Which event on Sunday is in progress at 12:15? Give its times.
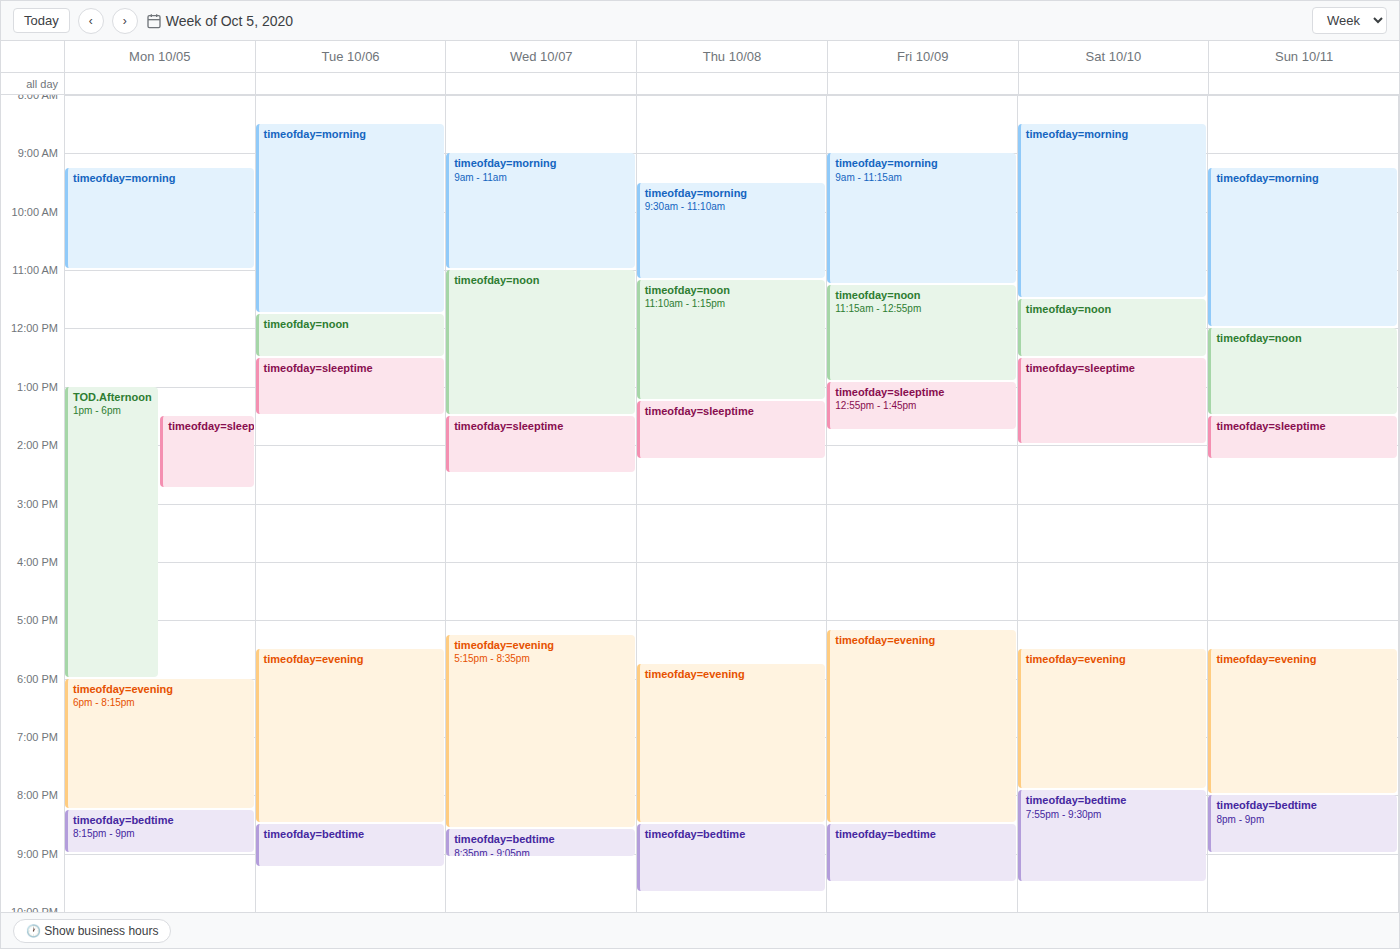
"timeofday=noon", 12:00 to 13:30